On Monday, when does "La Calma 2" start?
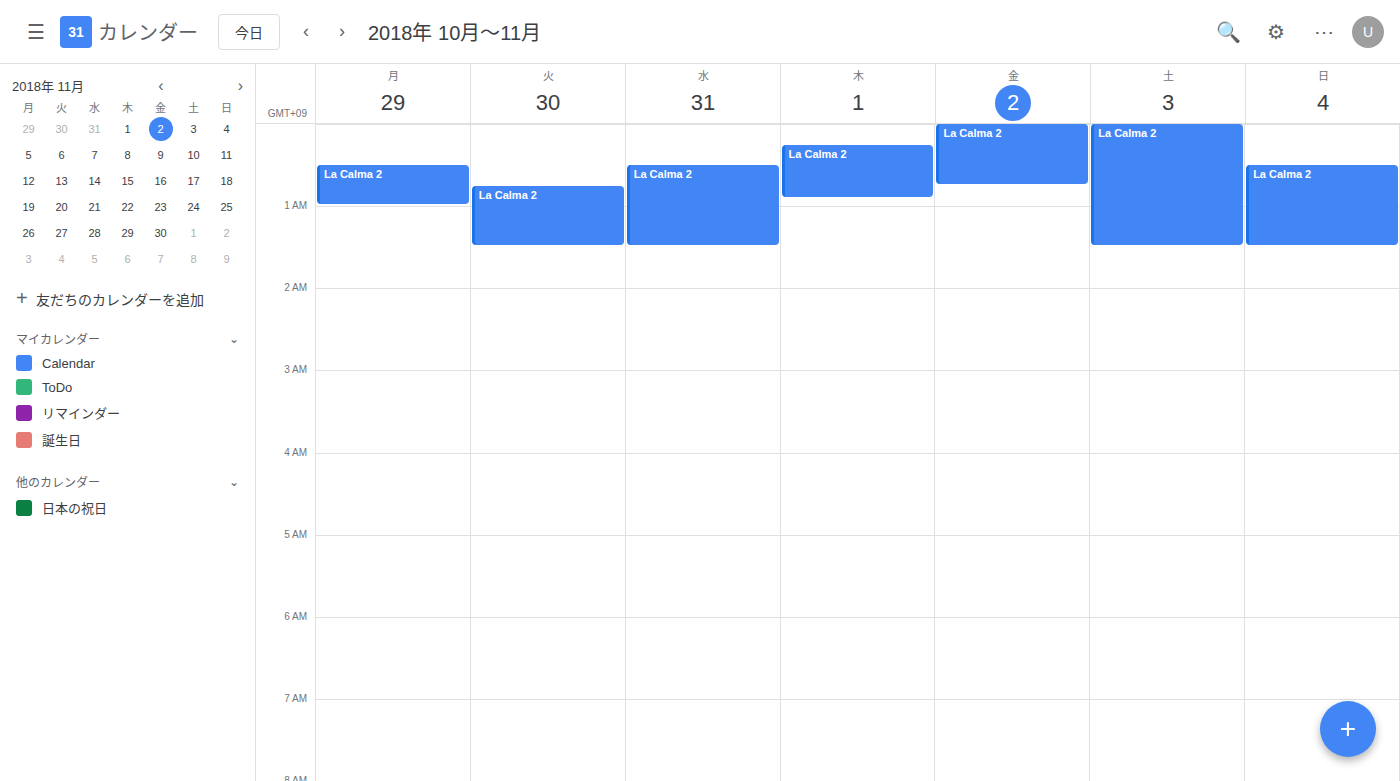
12:30 AM